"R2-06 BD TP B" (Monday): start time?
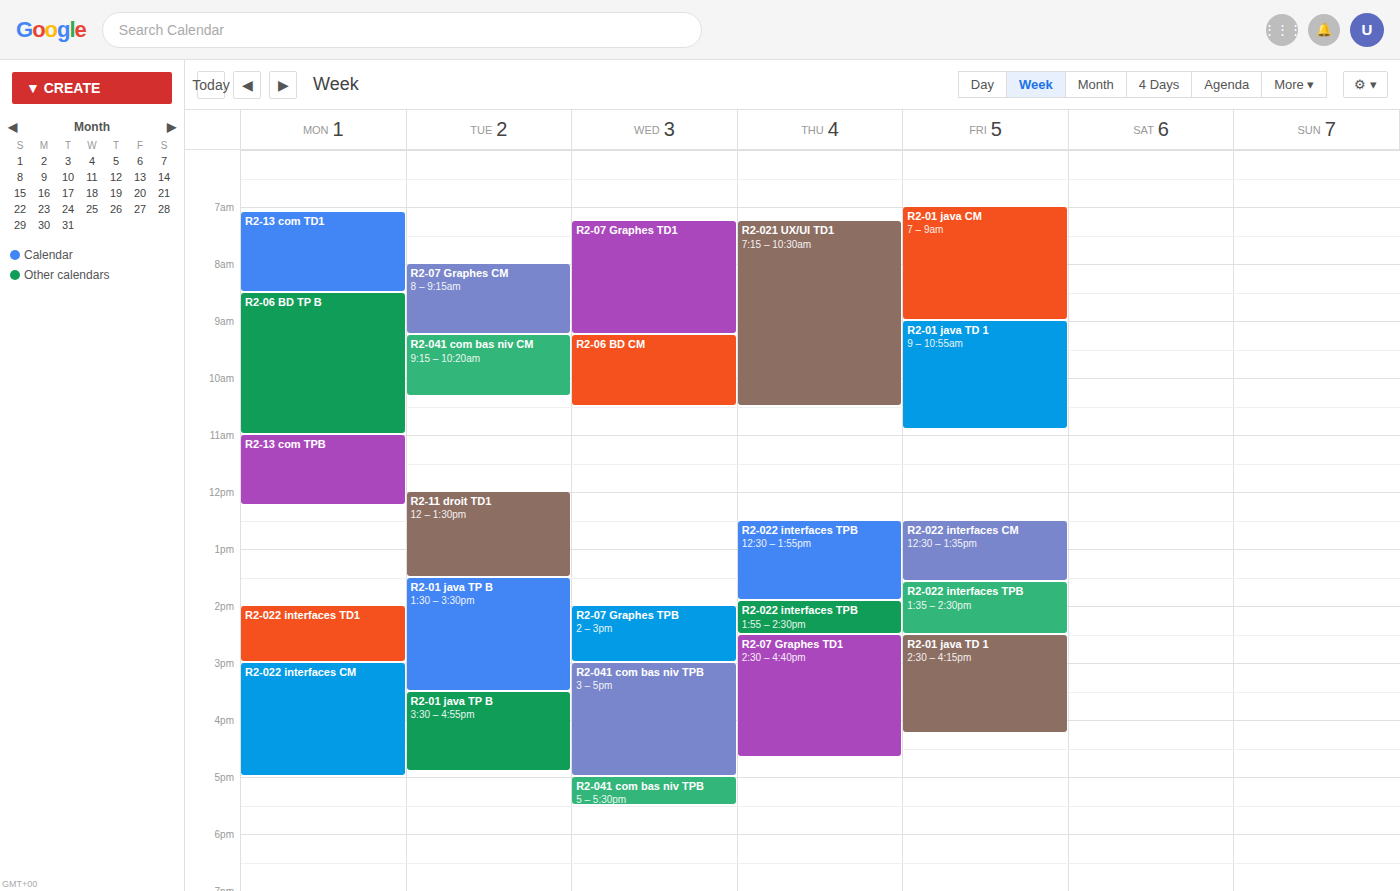
8:30 AM